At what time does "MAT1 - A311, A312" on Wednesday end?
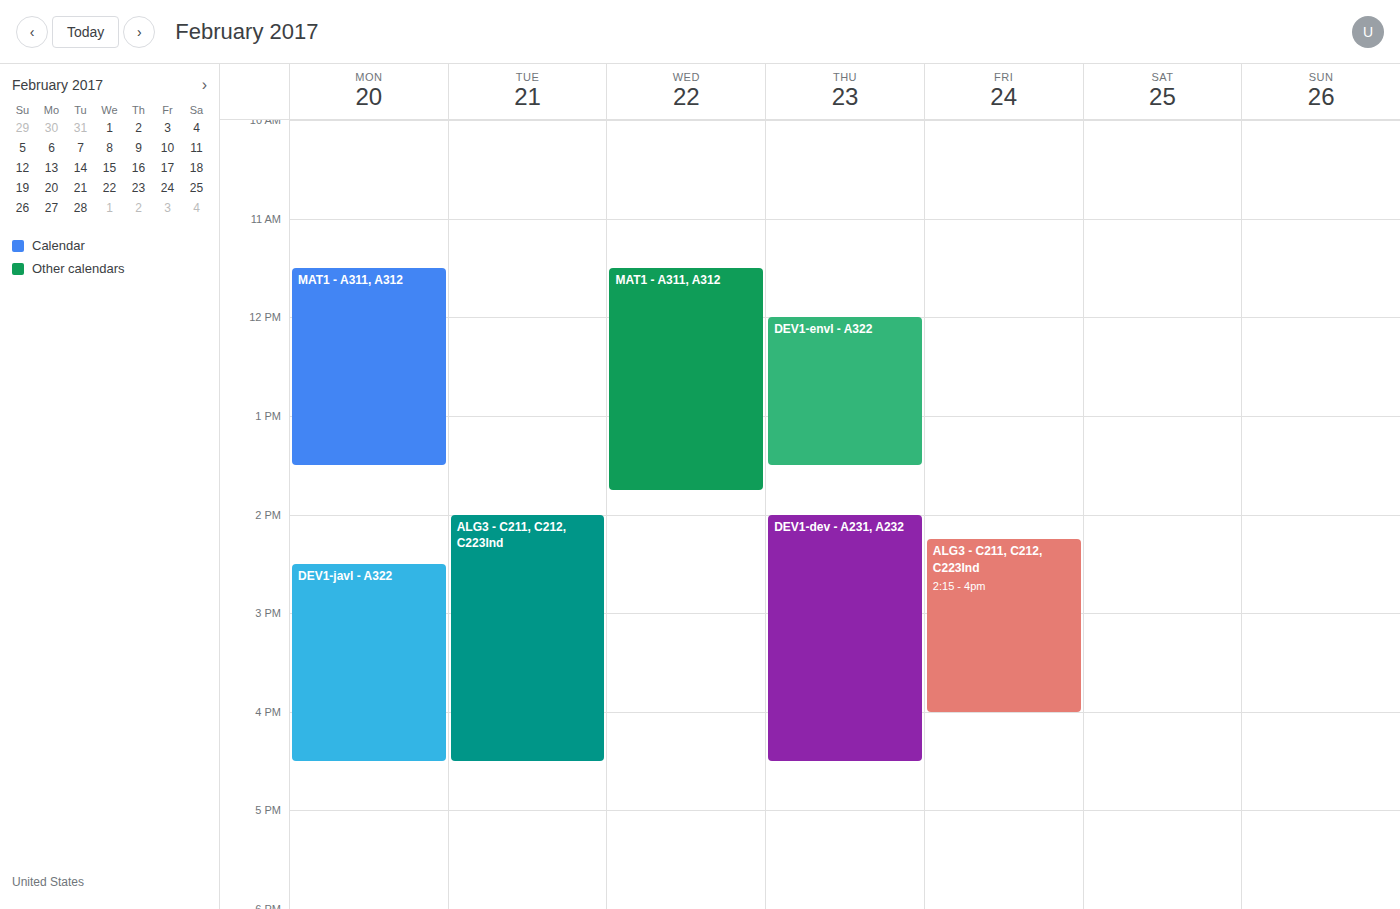
1:45 PM